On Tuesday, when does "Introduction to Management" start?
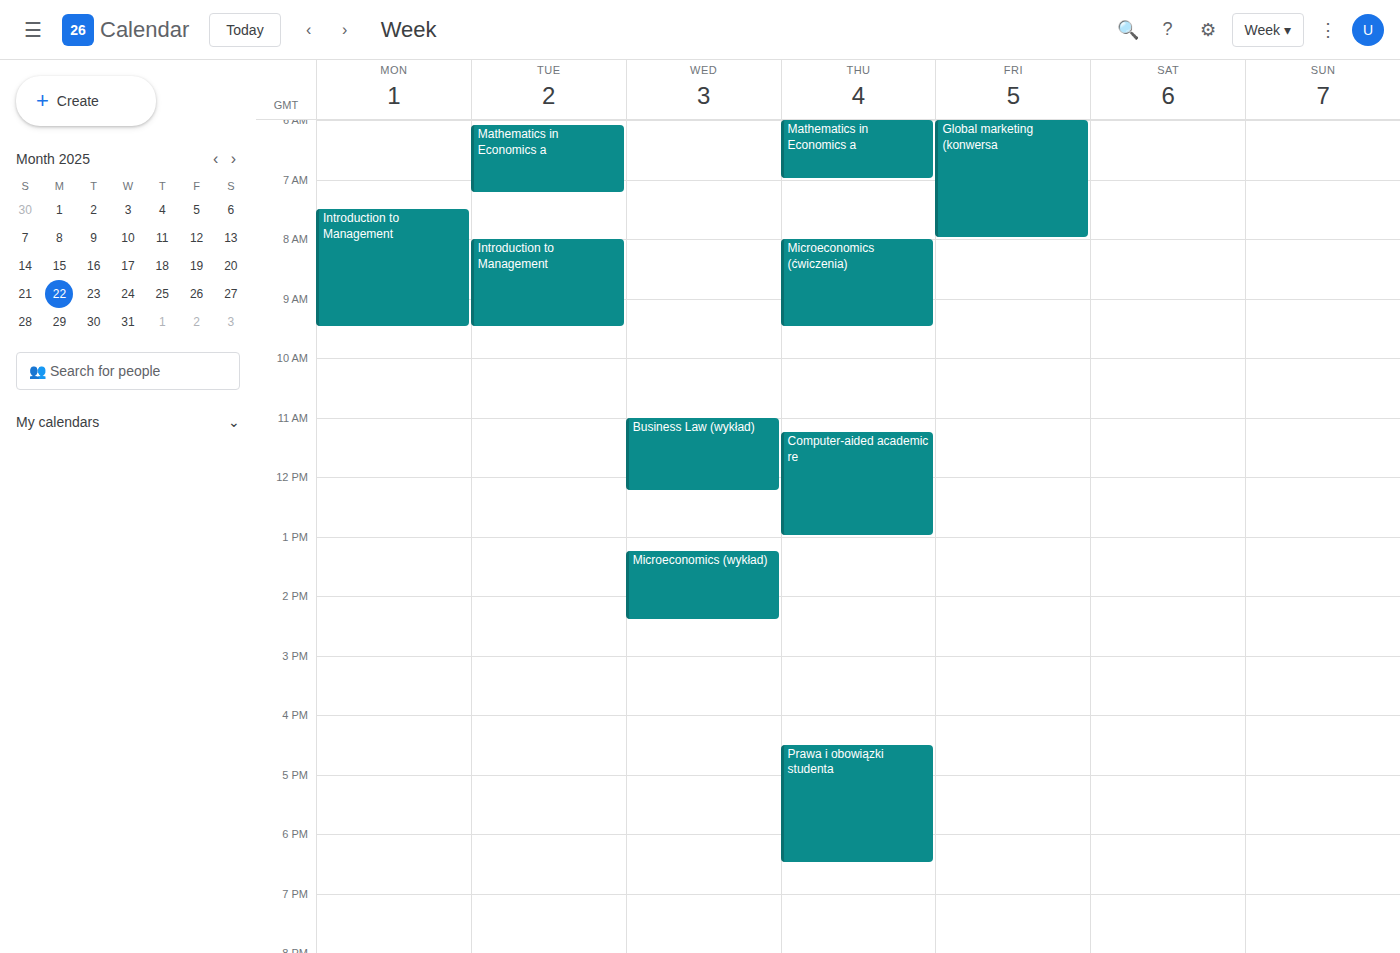
8:00 AM